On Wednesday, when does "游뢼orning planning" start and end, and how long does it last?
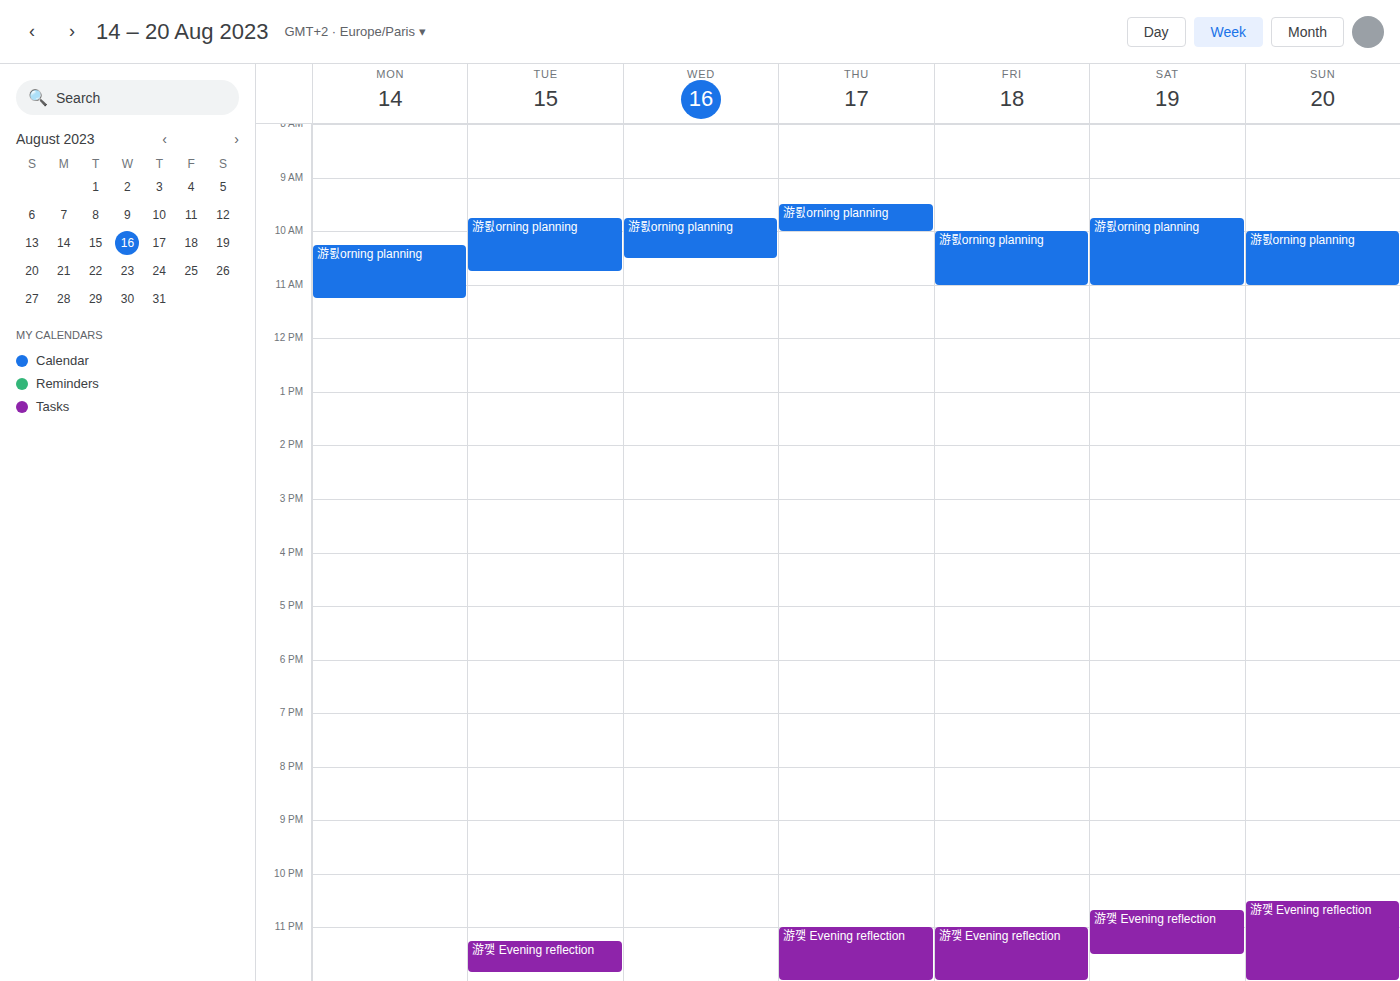
9:45 AM to 10:30 AM, 45 minutes